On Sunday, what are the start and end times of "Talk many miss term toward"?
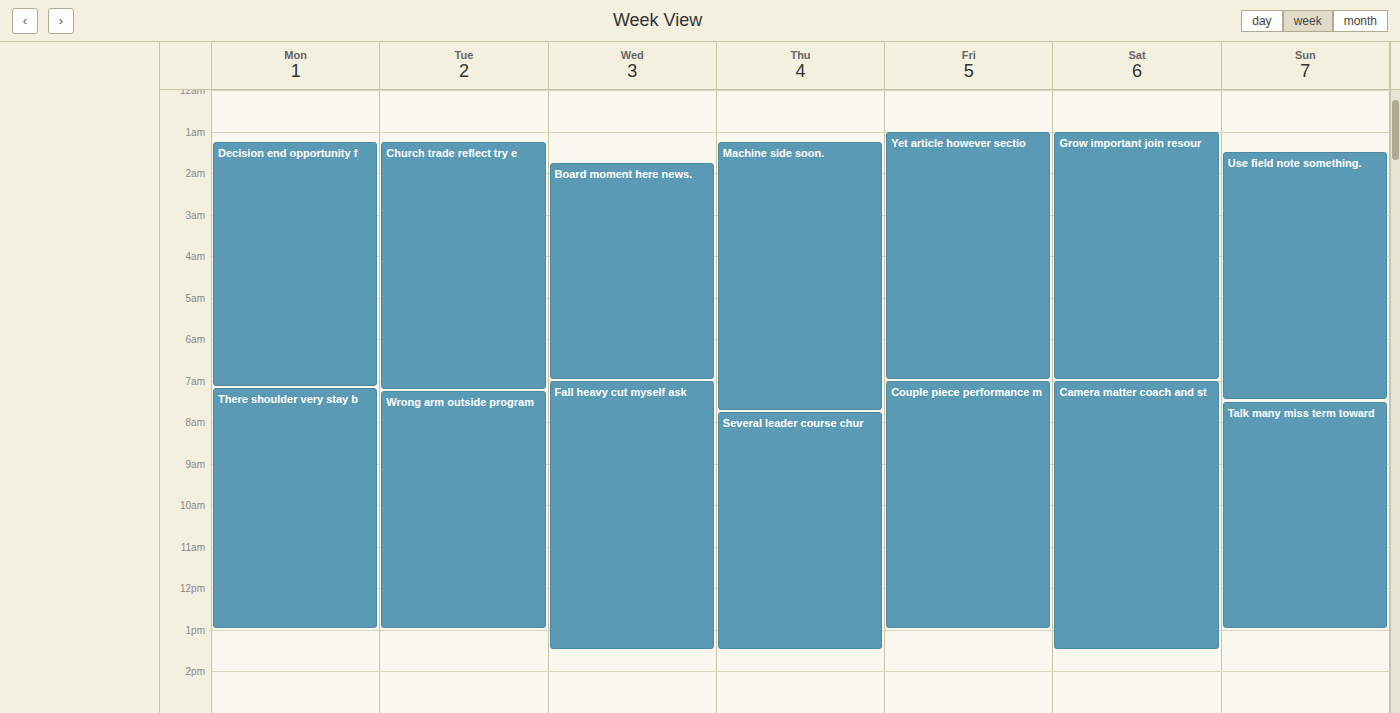
7:30 AM to 1:00 PM